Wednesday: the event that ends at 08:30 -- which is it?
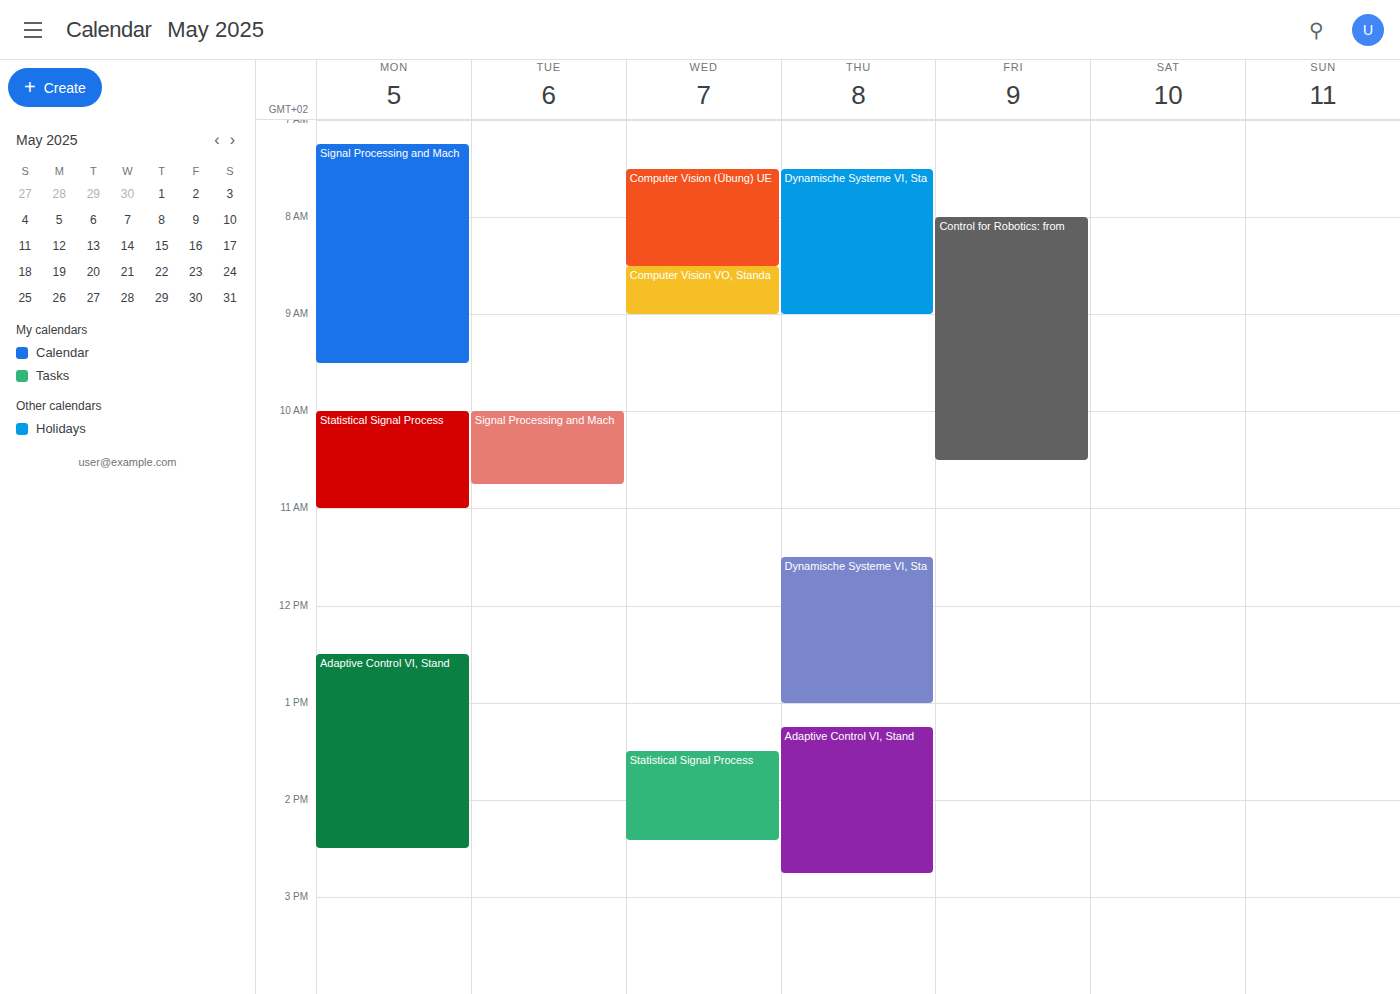
"Computer Vision (Übung) UE"